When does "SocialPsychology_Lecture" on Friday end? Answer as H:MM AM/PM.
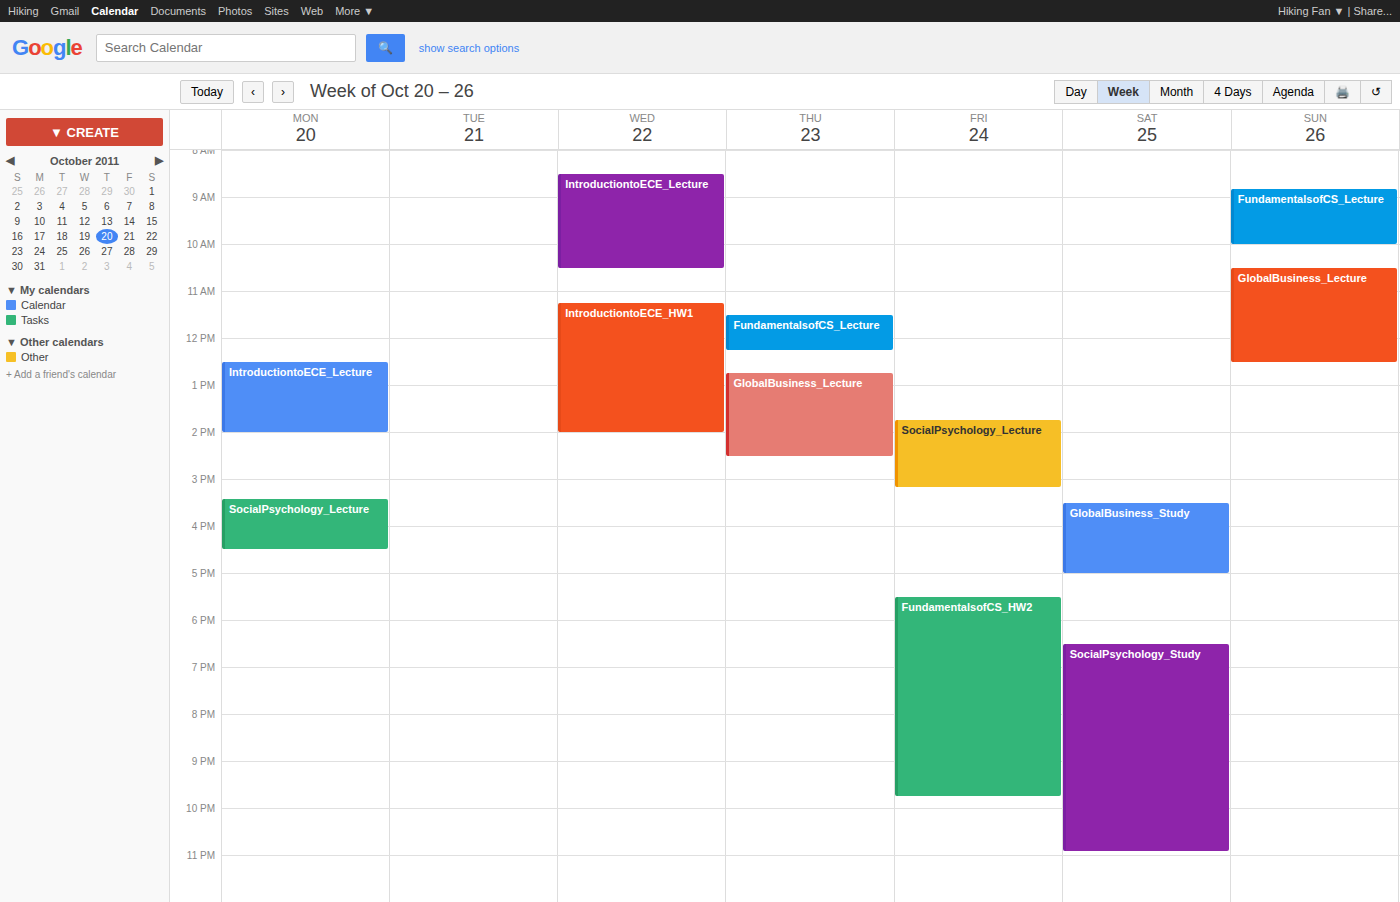
3:10 PM